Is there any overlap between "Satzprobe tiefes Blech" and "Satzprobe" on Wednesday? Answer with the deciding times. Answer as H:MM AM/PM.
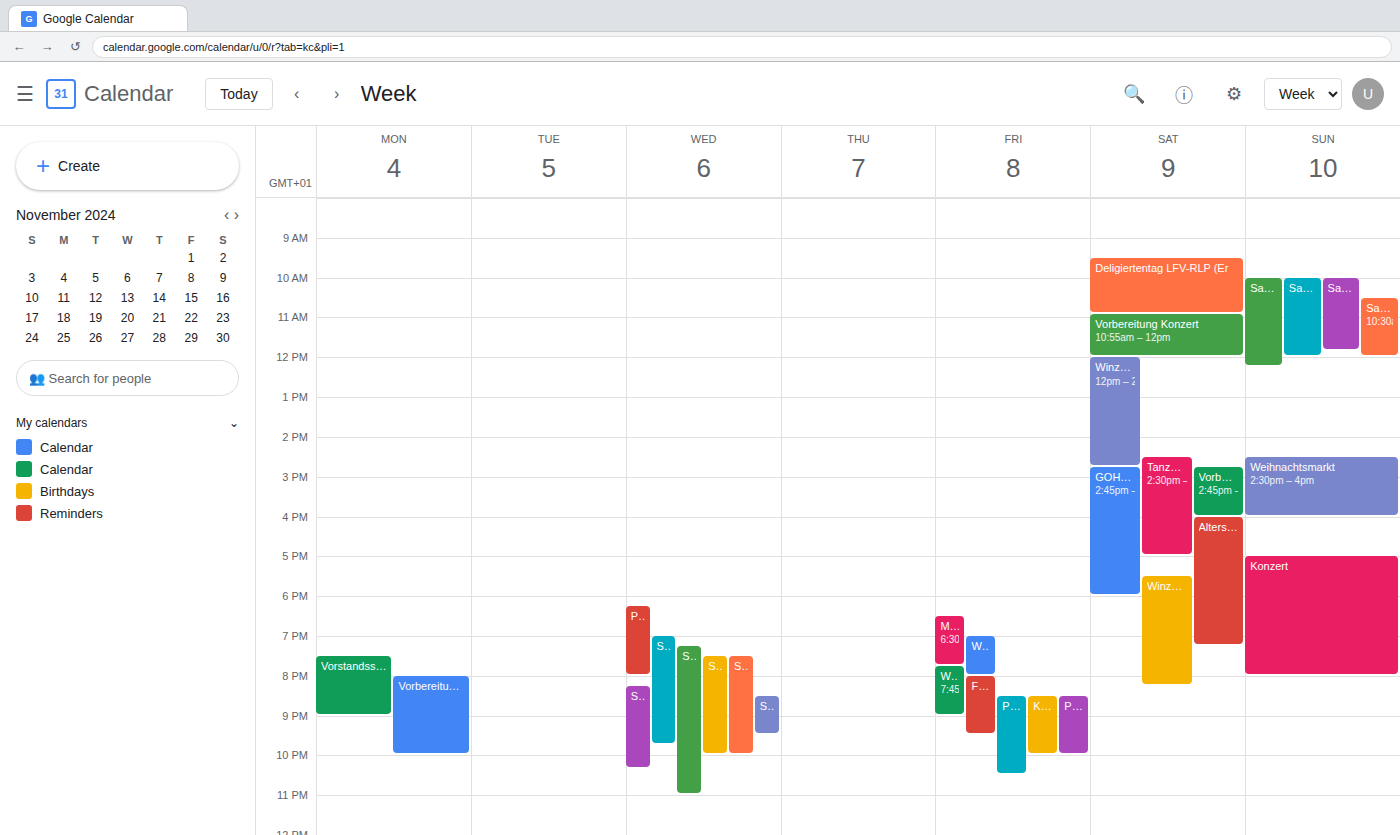
"Satzprobe" runs 7:30 PM to 10:00 PM, inside "Satzprobe tiefes Blech" -- they overlap.